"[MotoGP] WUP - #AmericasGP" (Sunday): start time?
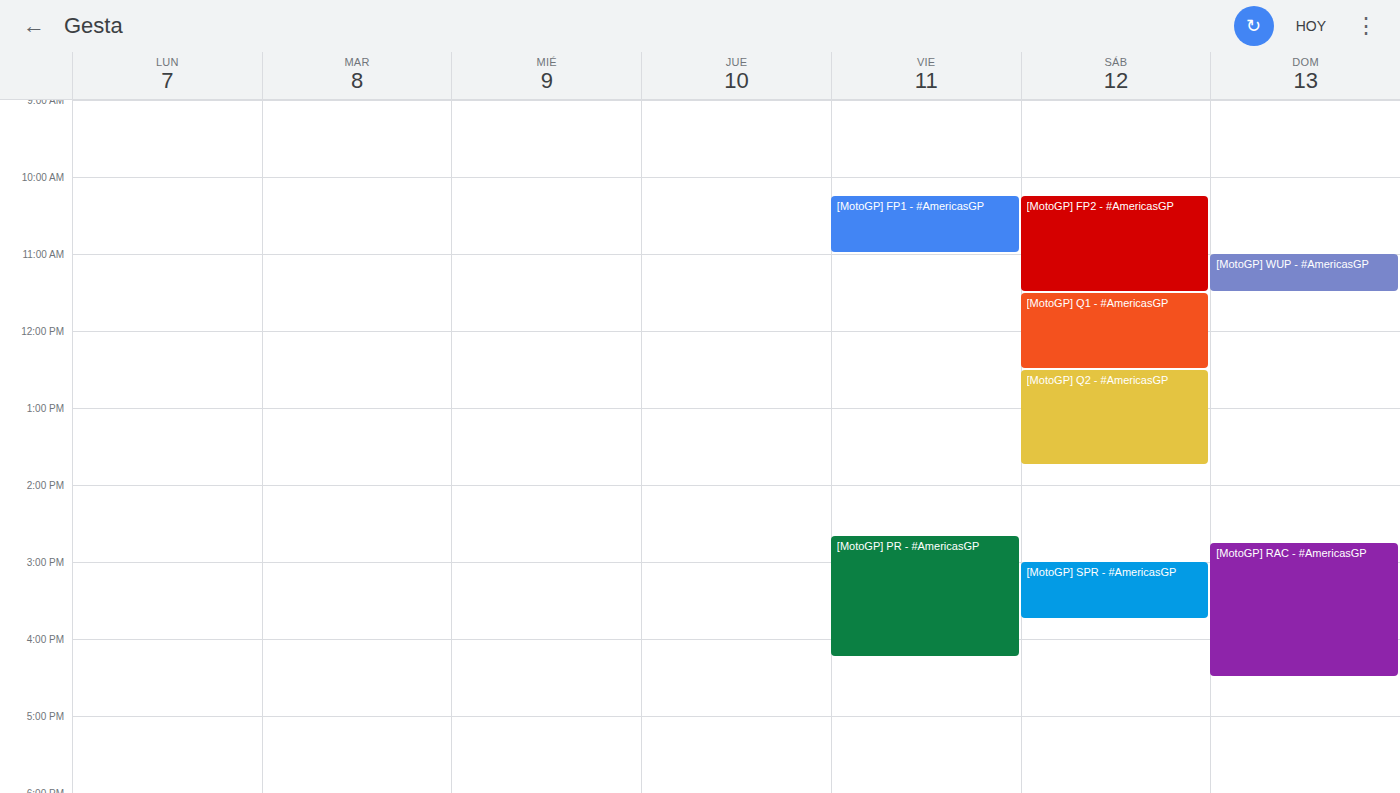
11:00 AM